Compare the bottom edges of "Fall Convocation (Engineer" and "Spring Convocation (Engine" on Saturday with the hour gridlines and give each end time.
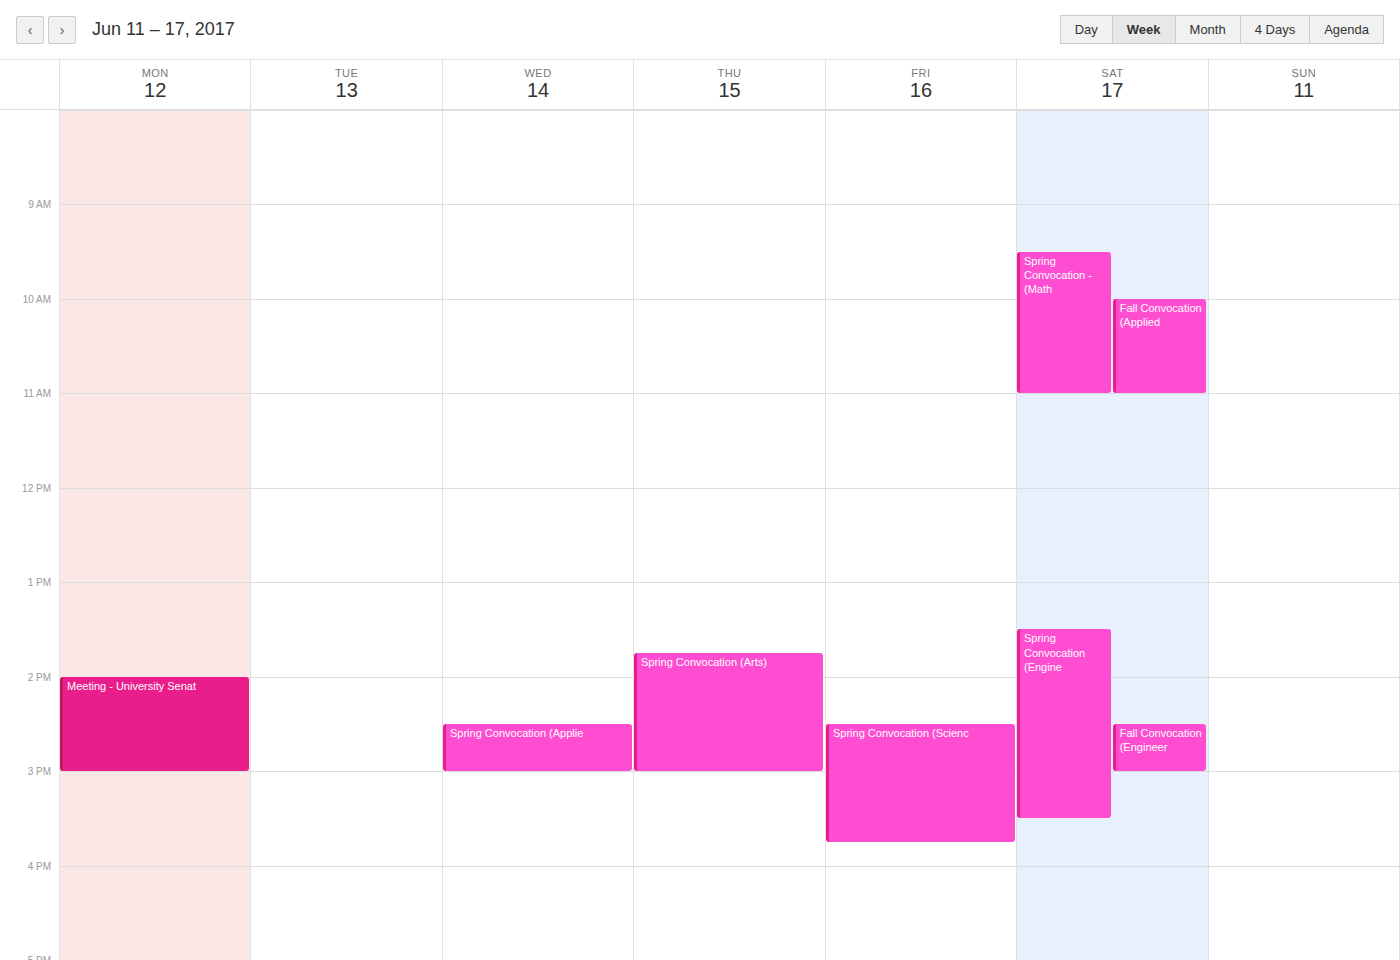
"Fall Convocation (Engineer": 3:00 PM, exactly on the 3 PM line. "Spring Convocation (Engine": 3:30 PM, halfway between the 3 PM and 4 PM lines.